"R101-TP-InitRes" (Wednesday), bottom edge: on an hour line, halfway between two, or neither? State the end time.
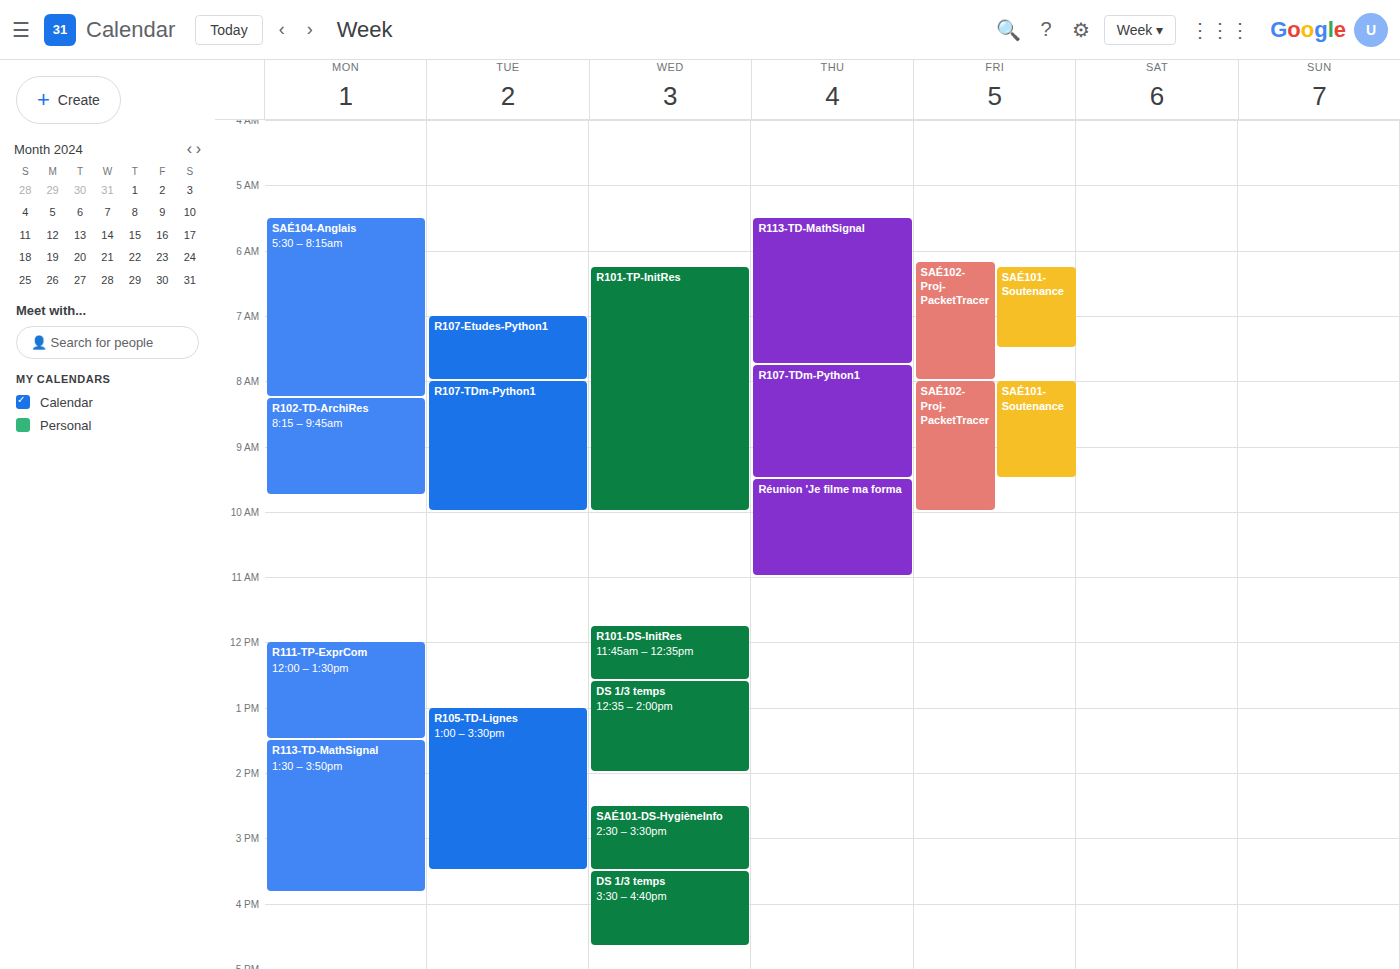
10:00 AM -- exactly on the 10 AM line.